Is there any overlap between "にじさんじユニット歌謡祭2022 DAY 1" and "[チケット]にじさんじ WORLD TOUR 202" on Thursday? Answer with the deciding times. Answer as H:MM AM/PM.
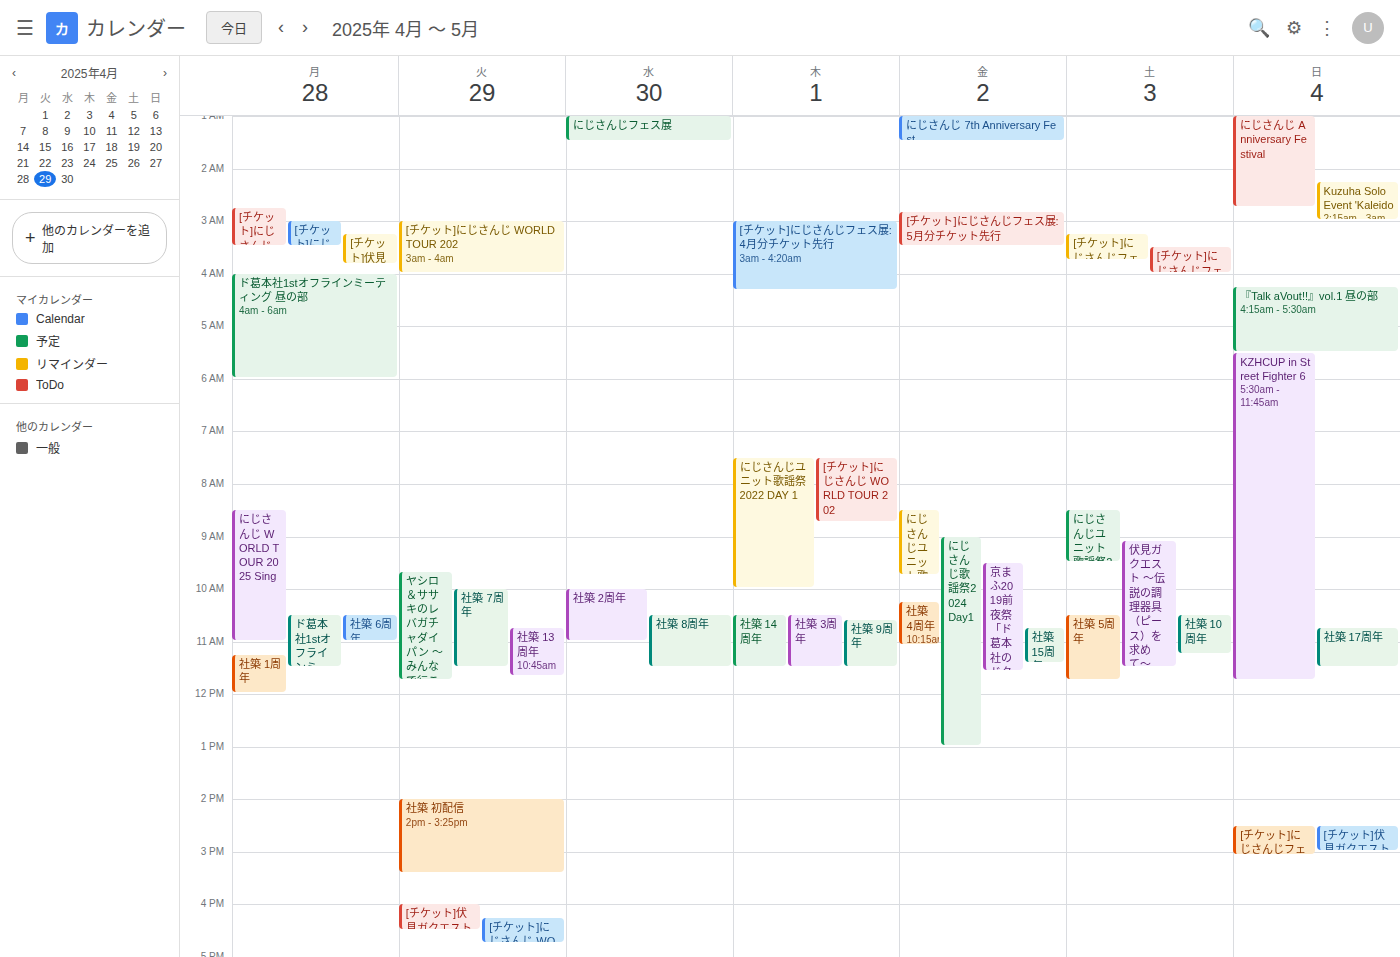
"[チケット]にじさんじ WORLD TOUR 202" runs 7:30 AM to 8:45 AM, inside "にじさんじユニット歌謡祭2022 DAY 1" -- they overlap.